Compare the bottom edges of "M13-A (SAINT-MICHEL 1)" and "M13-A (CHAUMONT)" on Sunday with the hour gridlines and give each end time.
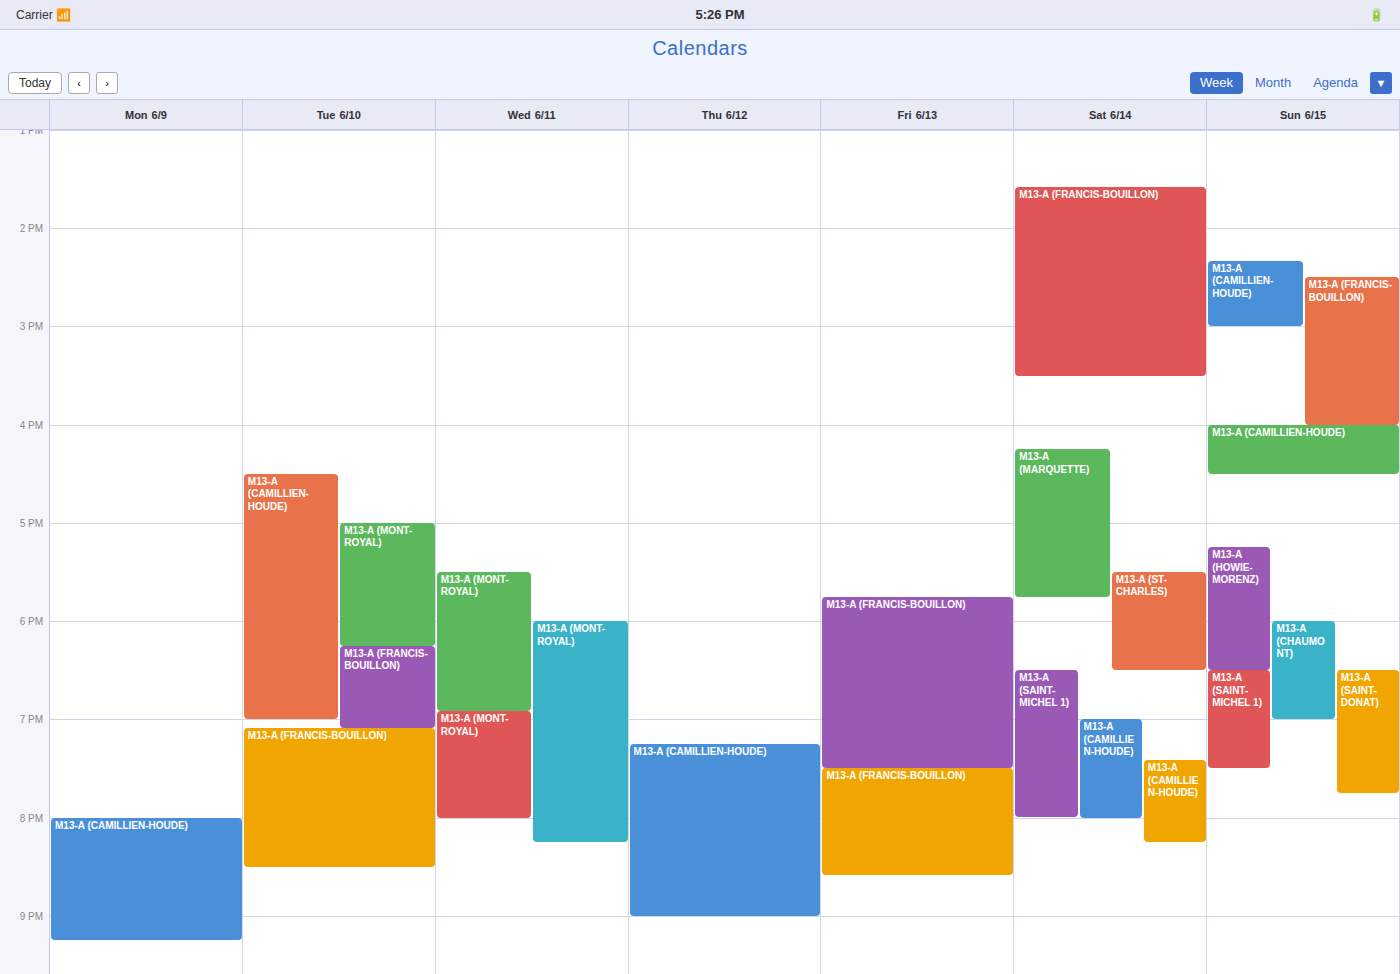
"M13-A (SAINT-MICHEL 1)": 7:30 PM, halfway between the 7 PM and 8 PM lines. "M13-A (CHAUMONT)": 7:00 PM, exactly on the 7 PM line.